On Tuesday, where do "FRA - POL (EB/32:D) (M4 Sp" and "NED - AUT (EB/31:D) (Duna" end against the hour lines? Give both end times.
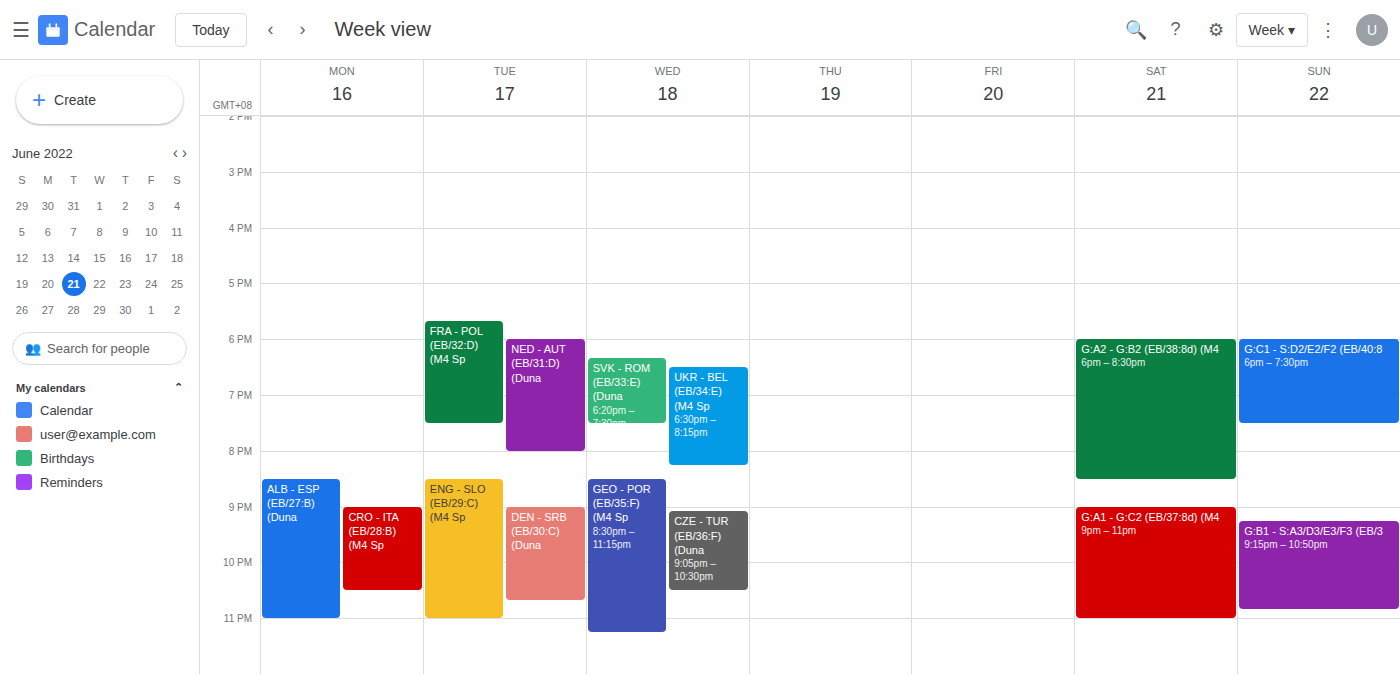
"FRA - POL (EB/32:D) (M4 Sp": 19:30, halfway between the 19:00 and 20:00 lines. "NED - AUT (EB/31:D) (Duna": 20:00, exactly on the 20:00 line.